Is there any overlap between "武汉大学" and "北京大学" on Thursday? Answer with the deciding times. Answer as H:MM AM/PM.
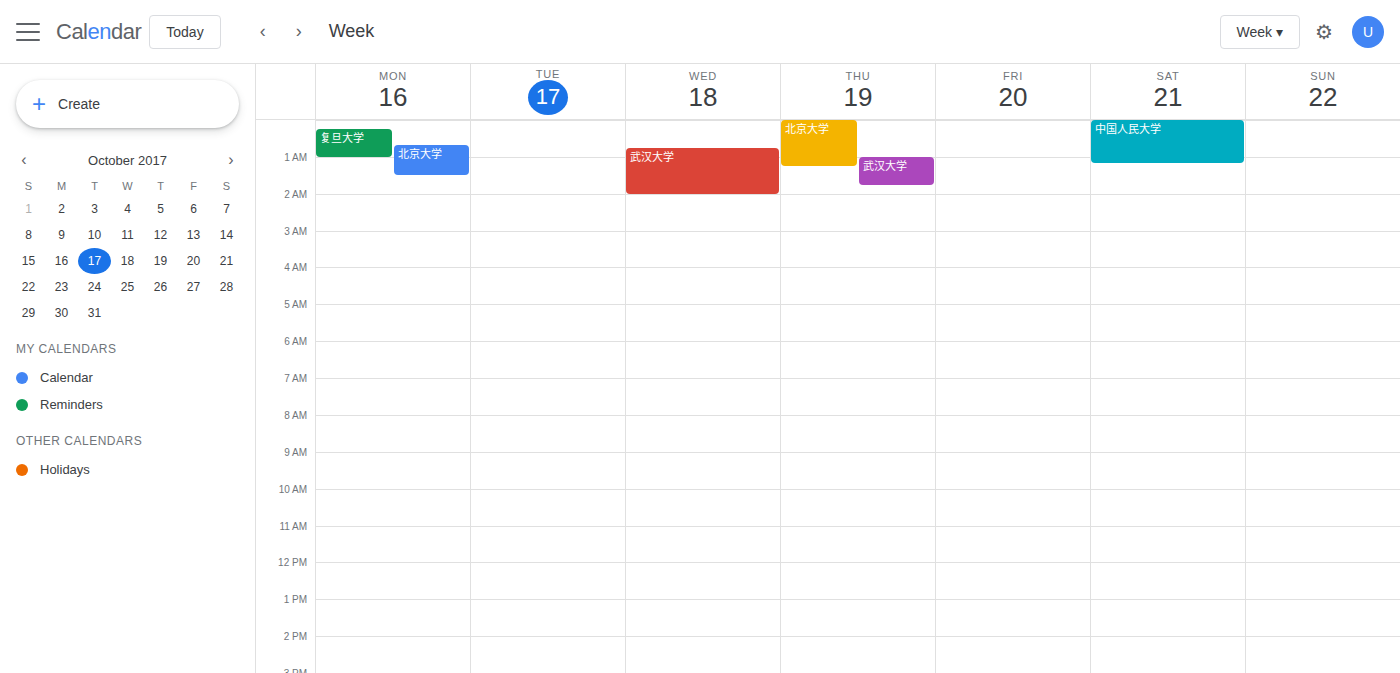
"武汉大学" starts at 1:00 AM, before "北京大学" ends at 1:15 AM -- they overlap.